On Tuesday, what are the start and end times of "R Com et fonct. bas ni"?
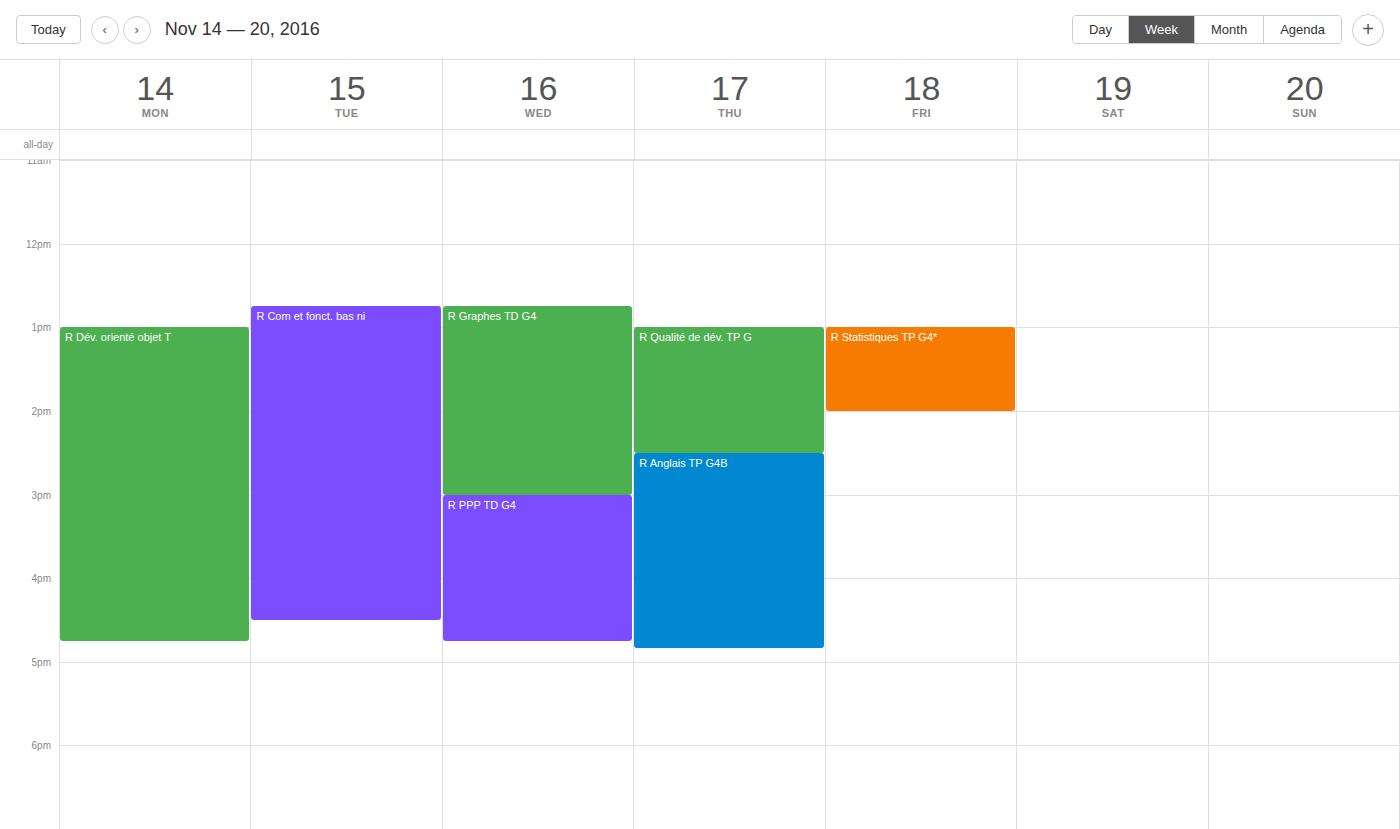
12:45 PM to 4:30 PM